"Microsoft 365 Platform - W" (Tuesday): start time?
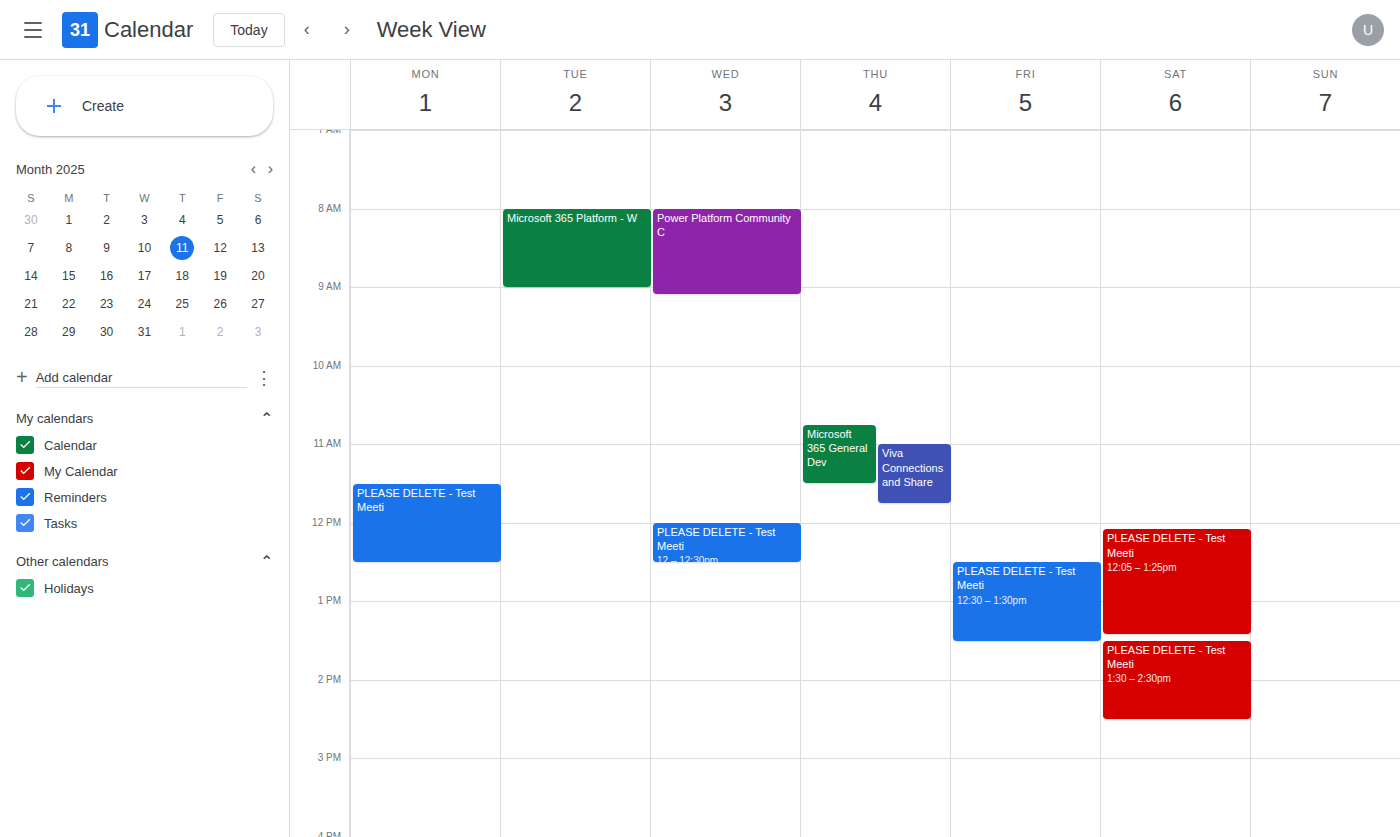
8:00 AM